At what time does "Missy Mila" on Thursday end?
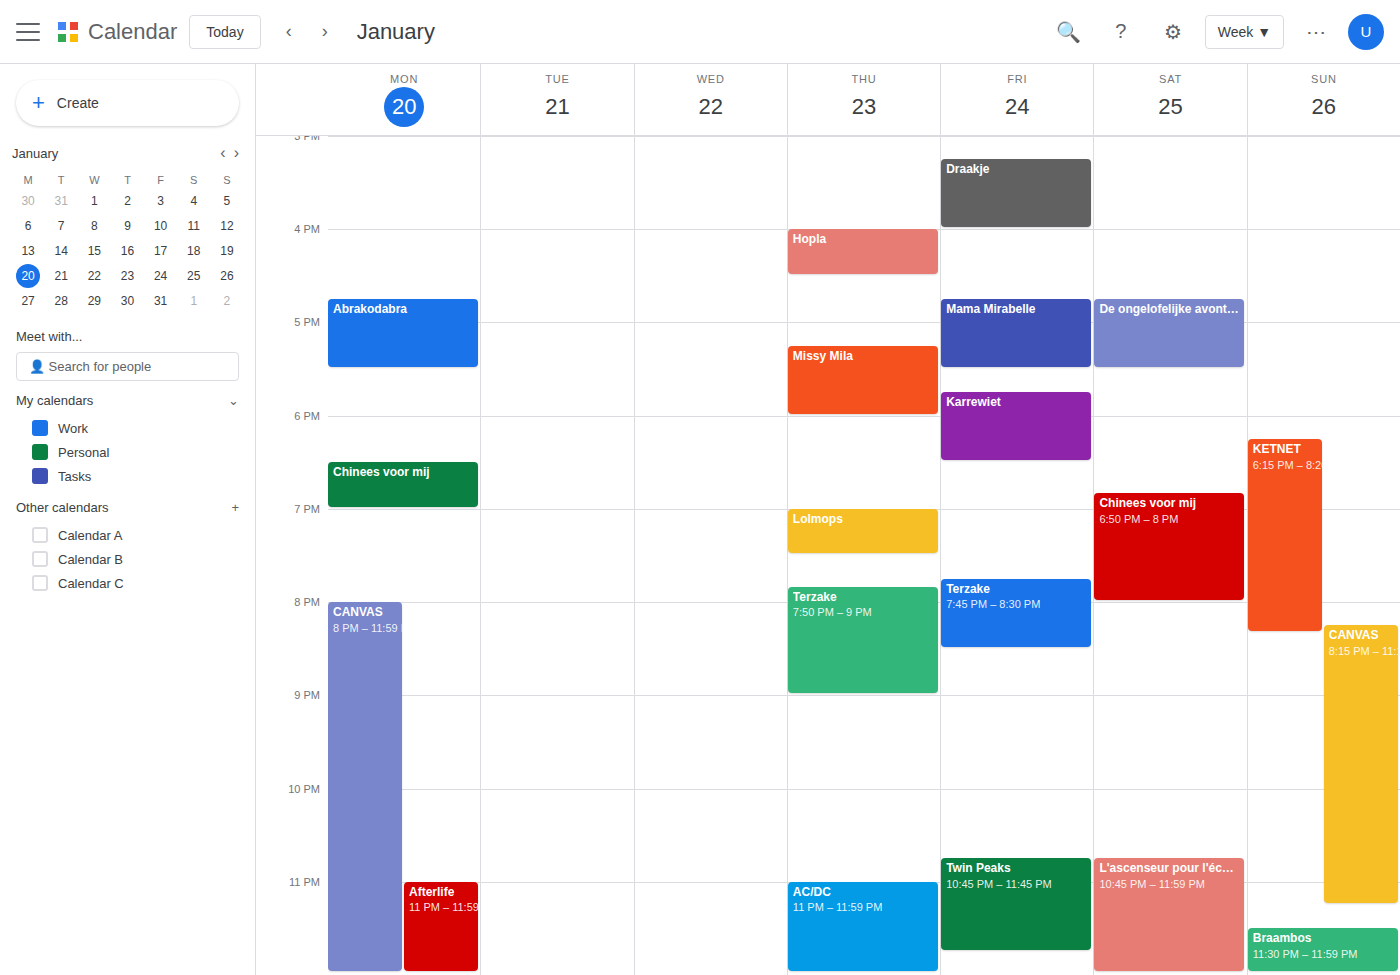
6:00 PM